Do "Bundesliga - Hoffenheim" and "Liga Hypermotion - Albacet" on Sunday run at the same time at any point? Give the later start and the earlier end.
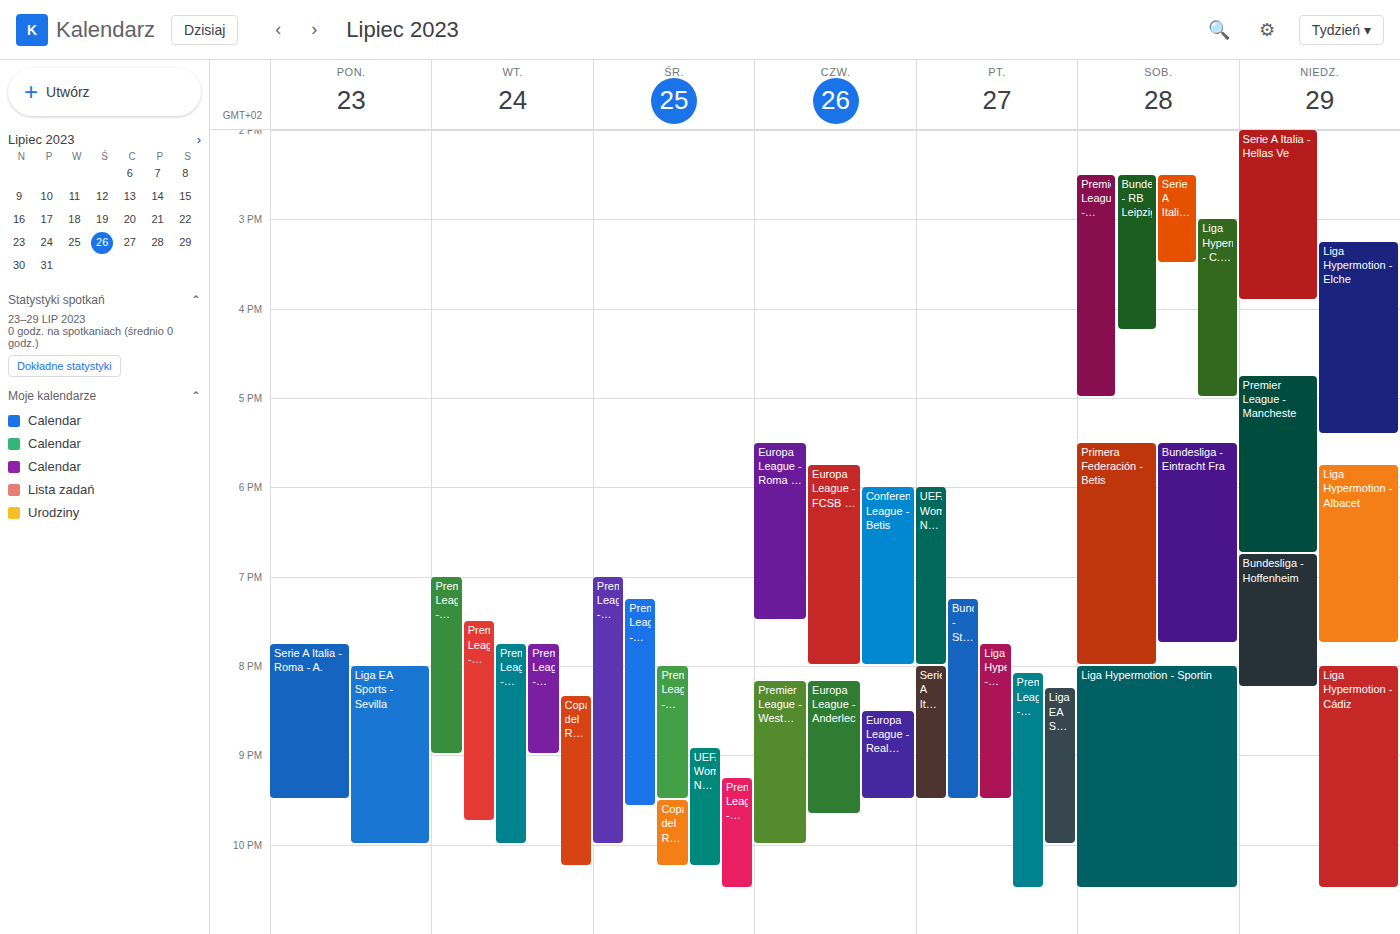
"Bundesliga - Hoffenheim" starts at 6:45 PM, before "Liga Hypermotion - Albacet" ends at 7:45 PM -- they overlap.